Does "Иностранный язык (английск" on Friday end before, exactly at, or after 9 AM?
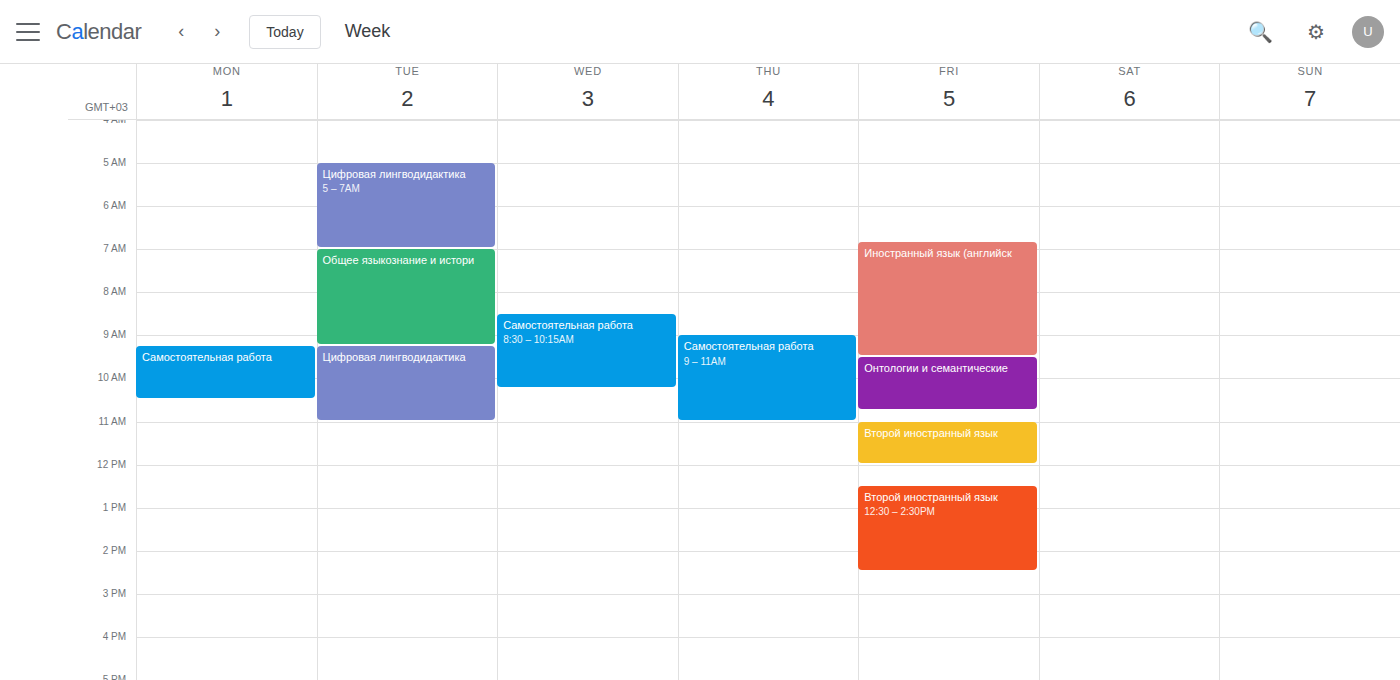
9:30 AM -- after 9 AM, 30 minutes below the 9 AM line.